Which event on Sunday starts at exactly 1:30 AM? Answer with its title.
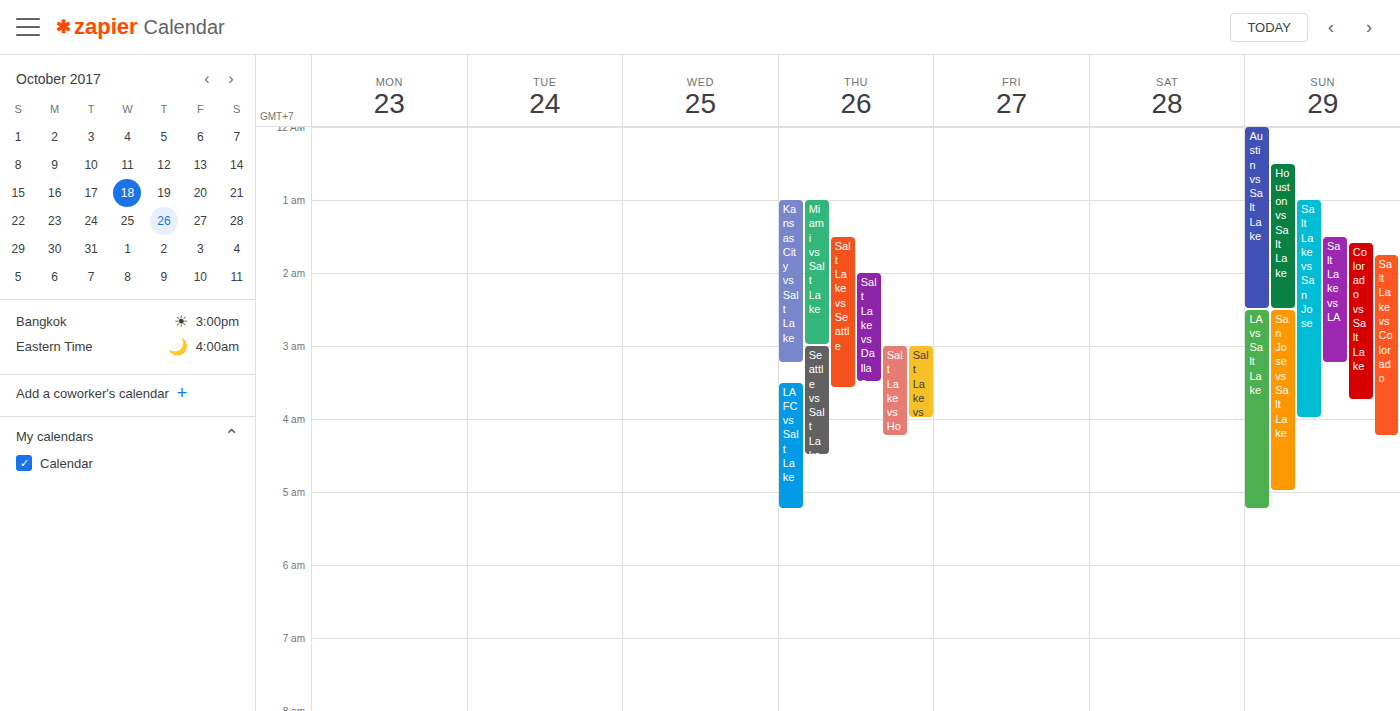
"Salt Lake vs LA"